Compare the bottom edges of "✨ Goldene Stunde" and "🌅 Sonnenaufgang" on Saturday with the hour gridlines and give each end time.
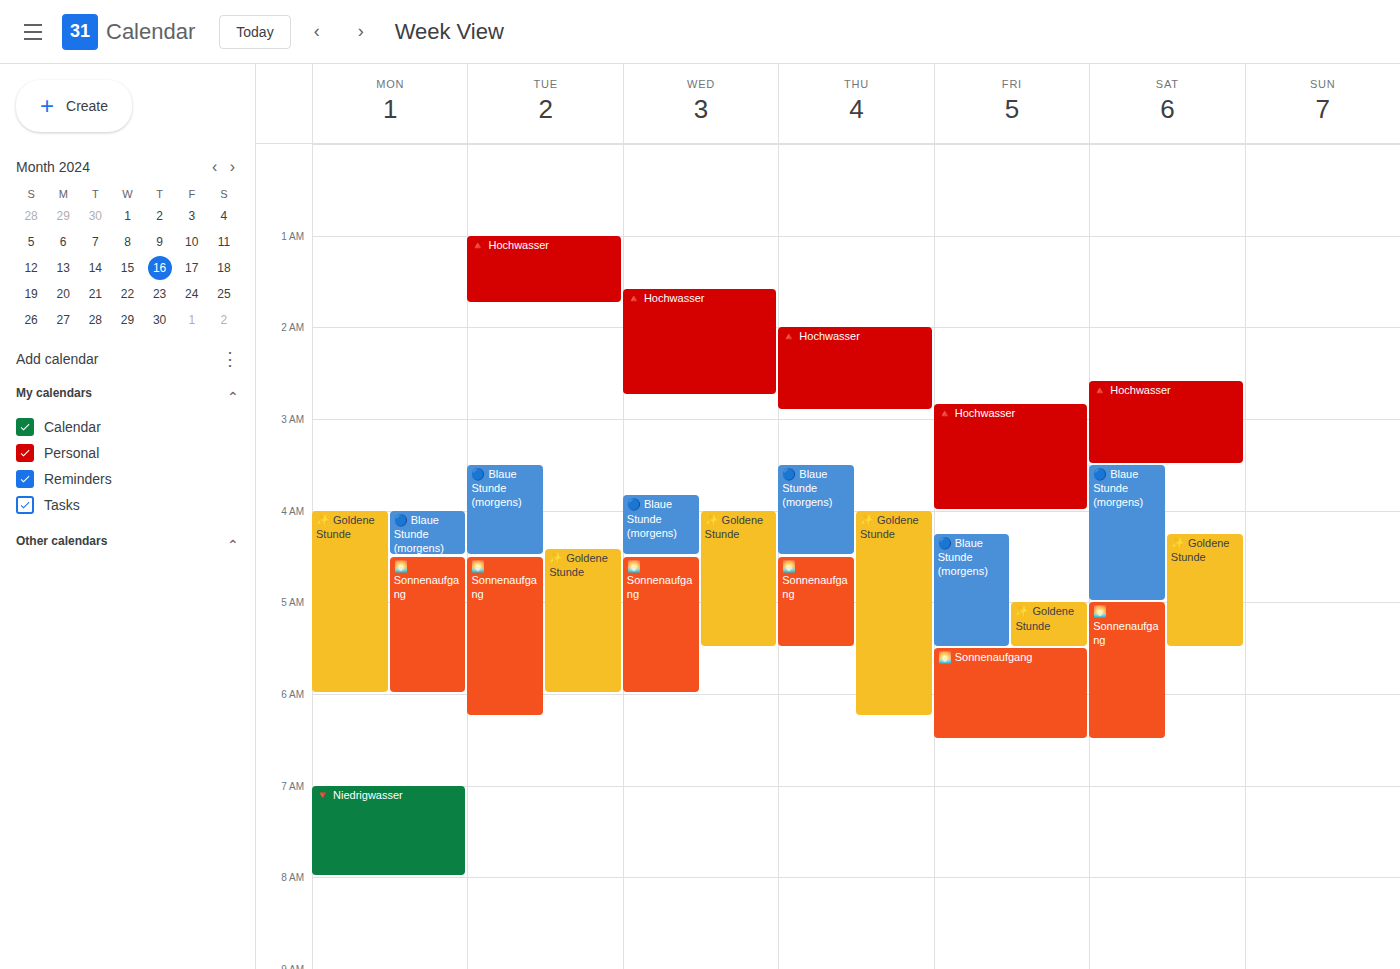
"✨ Goldene Stunde": 5:30 AM, halfway between the 5 AM and 6 AM lines. "🌅 Sonnenaufgang": 6:30 AM, halfway between the 6 AM and 7 AM lines.